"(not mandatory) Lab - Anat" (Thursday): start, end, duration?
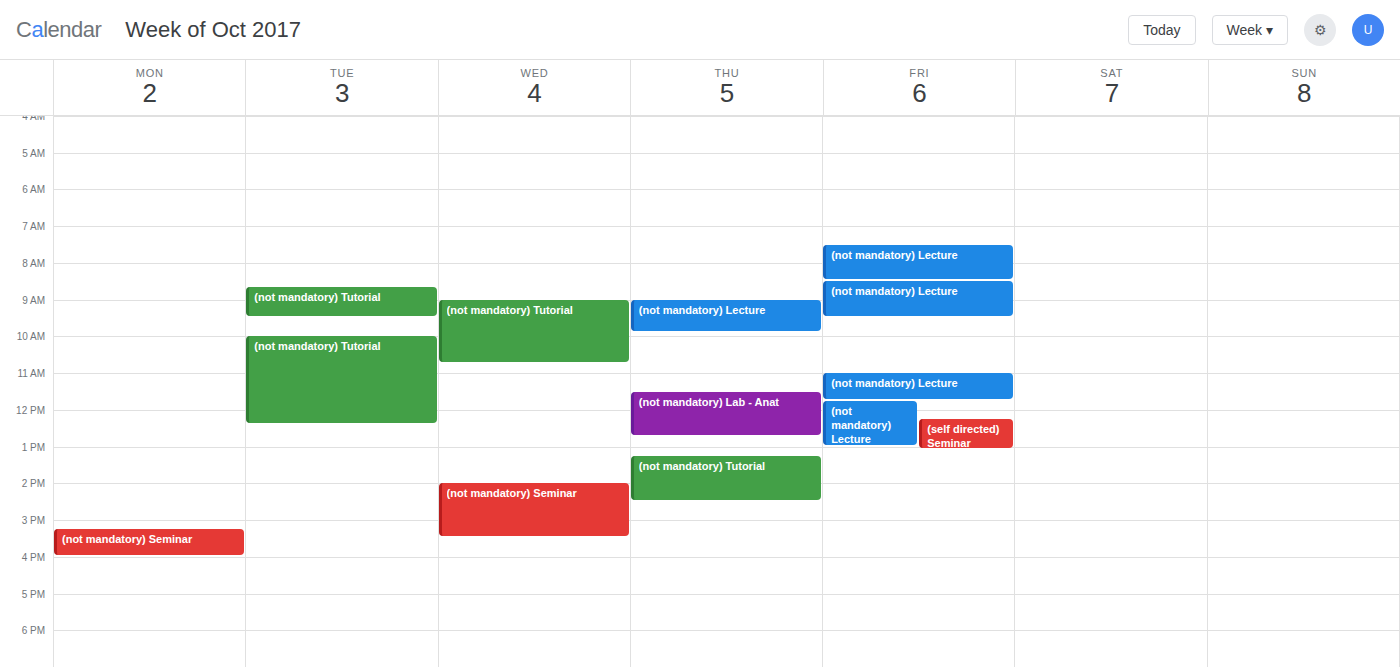
11:30 AM to 12:45 PM, 1 hour 15 minutes